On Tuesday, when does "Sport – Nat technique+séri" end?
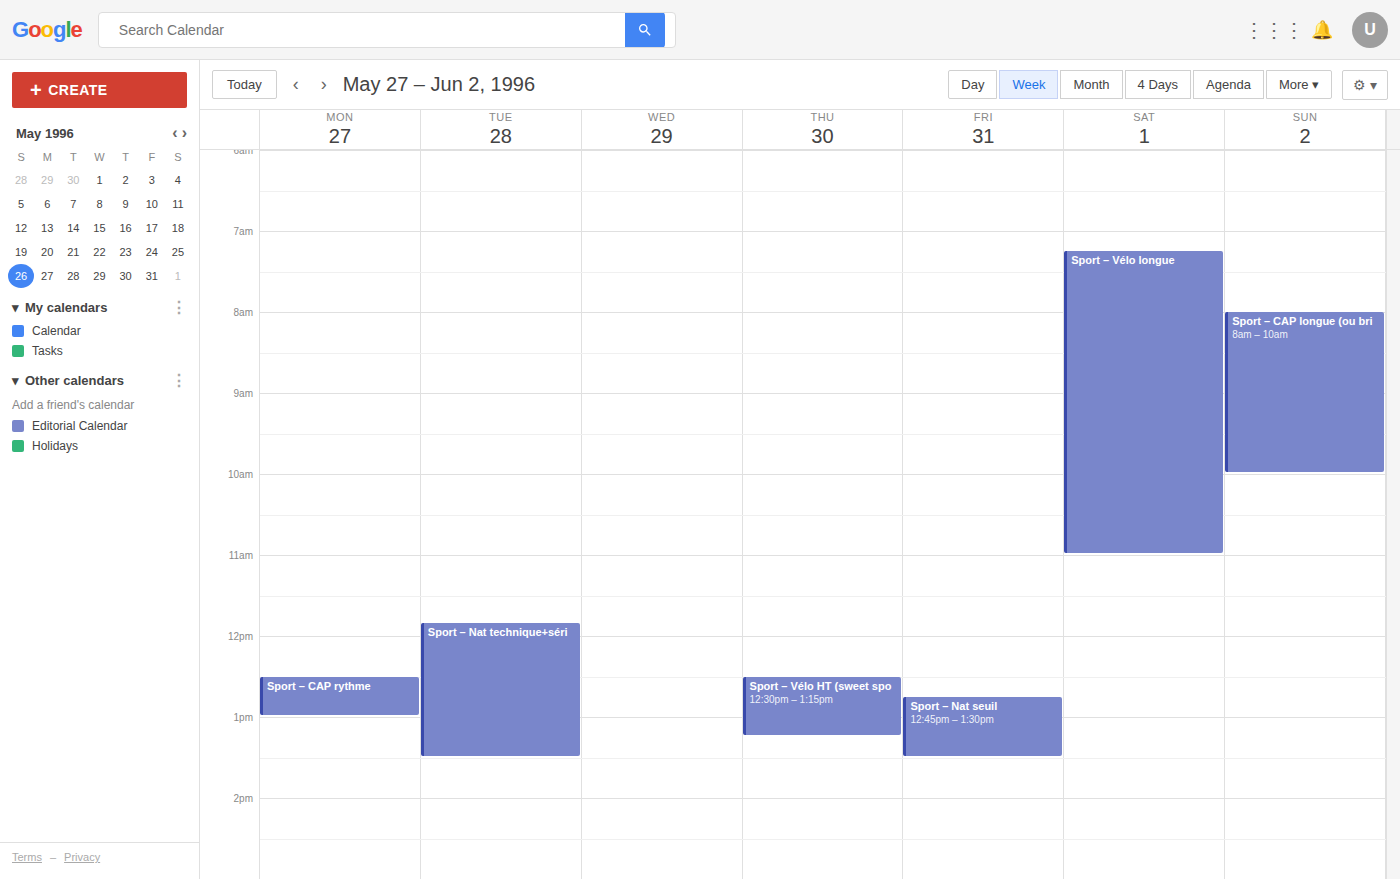
1:30 PM